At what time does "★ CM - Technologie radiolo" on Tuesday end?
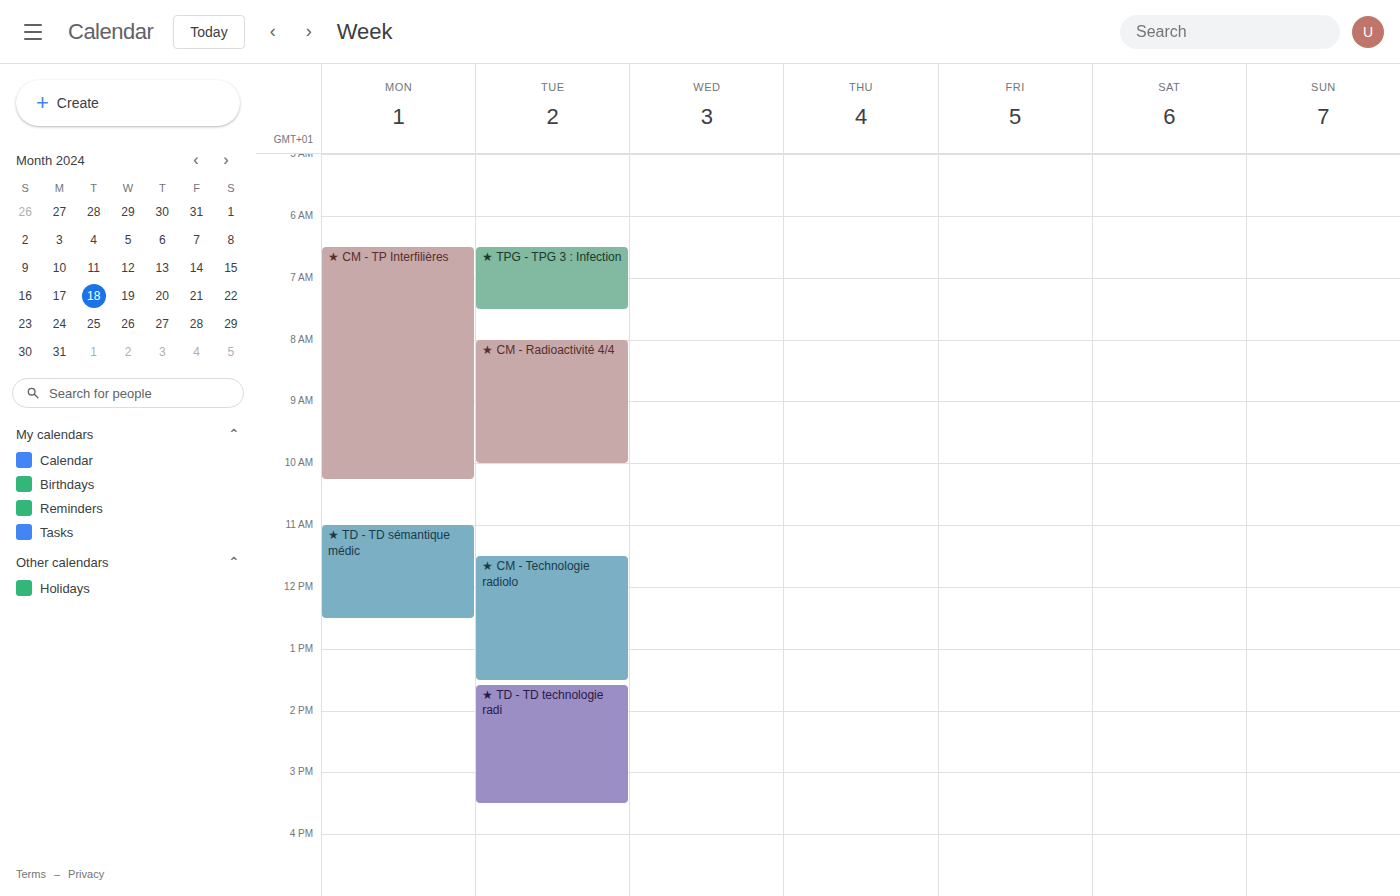
1:30 PM